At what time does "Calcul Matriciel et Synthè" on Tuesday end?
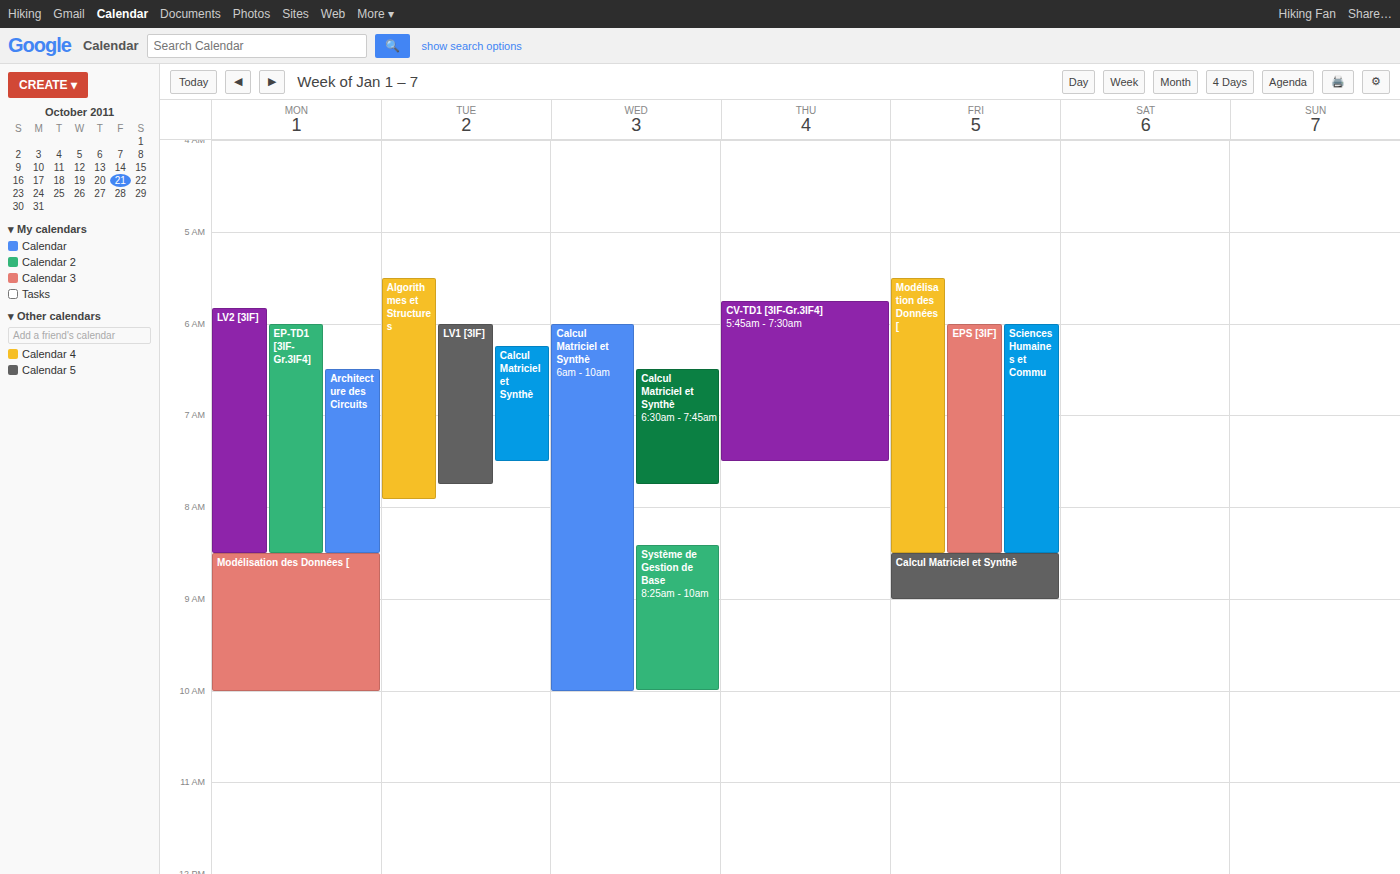
07:30